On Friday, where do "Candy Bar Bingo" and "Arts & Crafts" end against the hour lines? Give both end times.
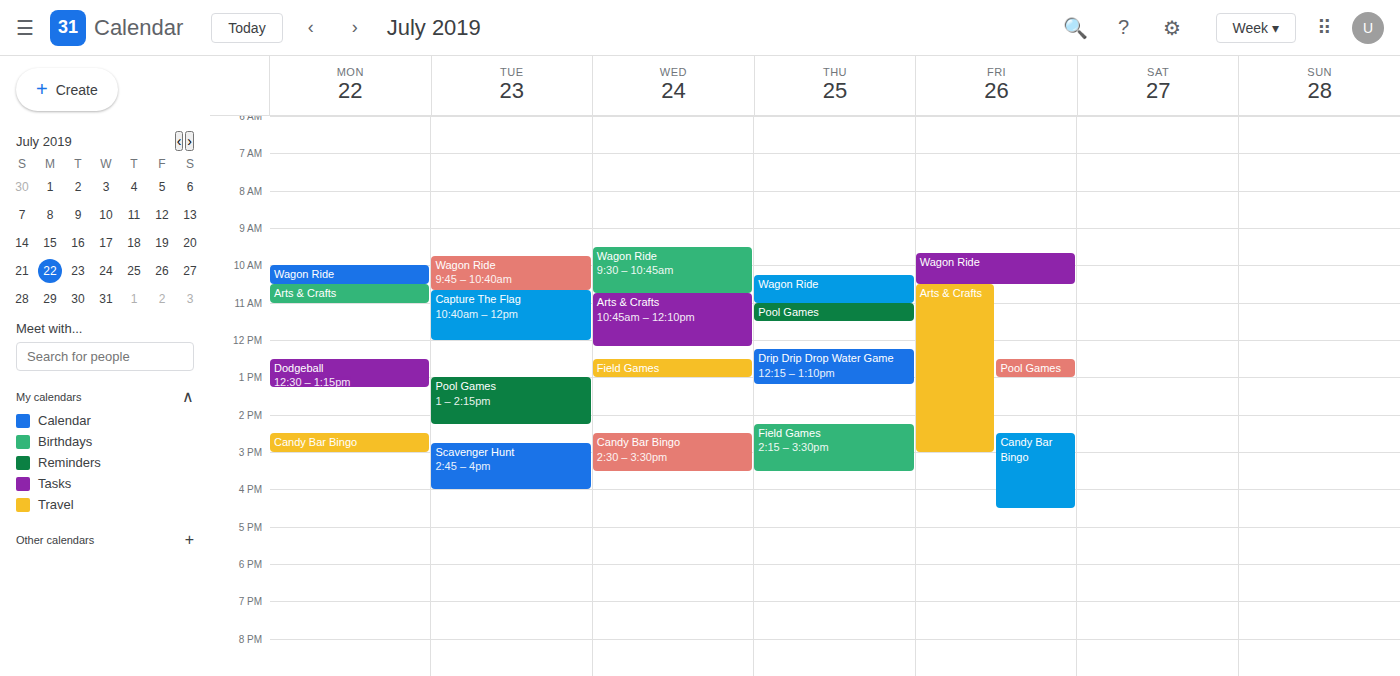
"Candy Bar Bingo": 4:30 PM, halfway between the 4 PM and 5 PM lines. "Arts & Crafts": 3:00 PM, exactly on the 3 PM line.